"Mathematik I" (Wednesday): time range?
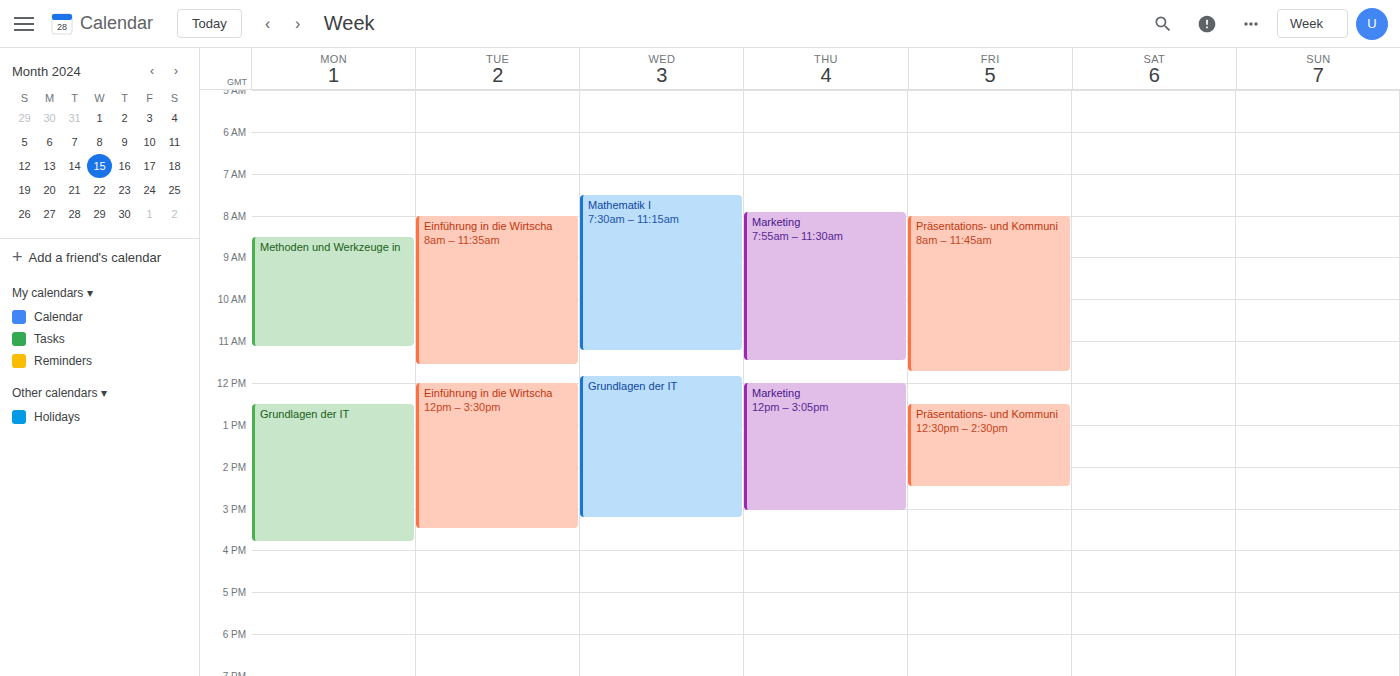
7:30 AM to 11:15 AM